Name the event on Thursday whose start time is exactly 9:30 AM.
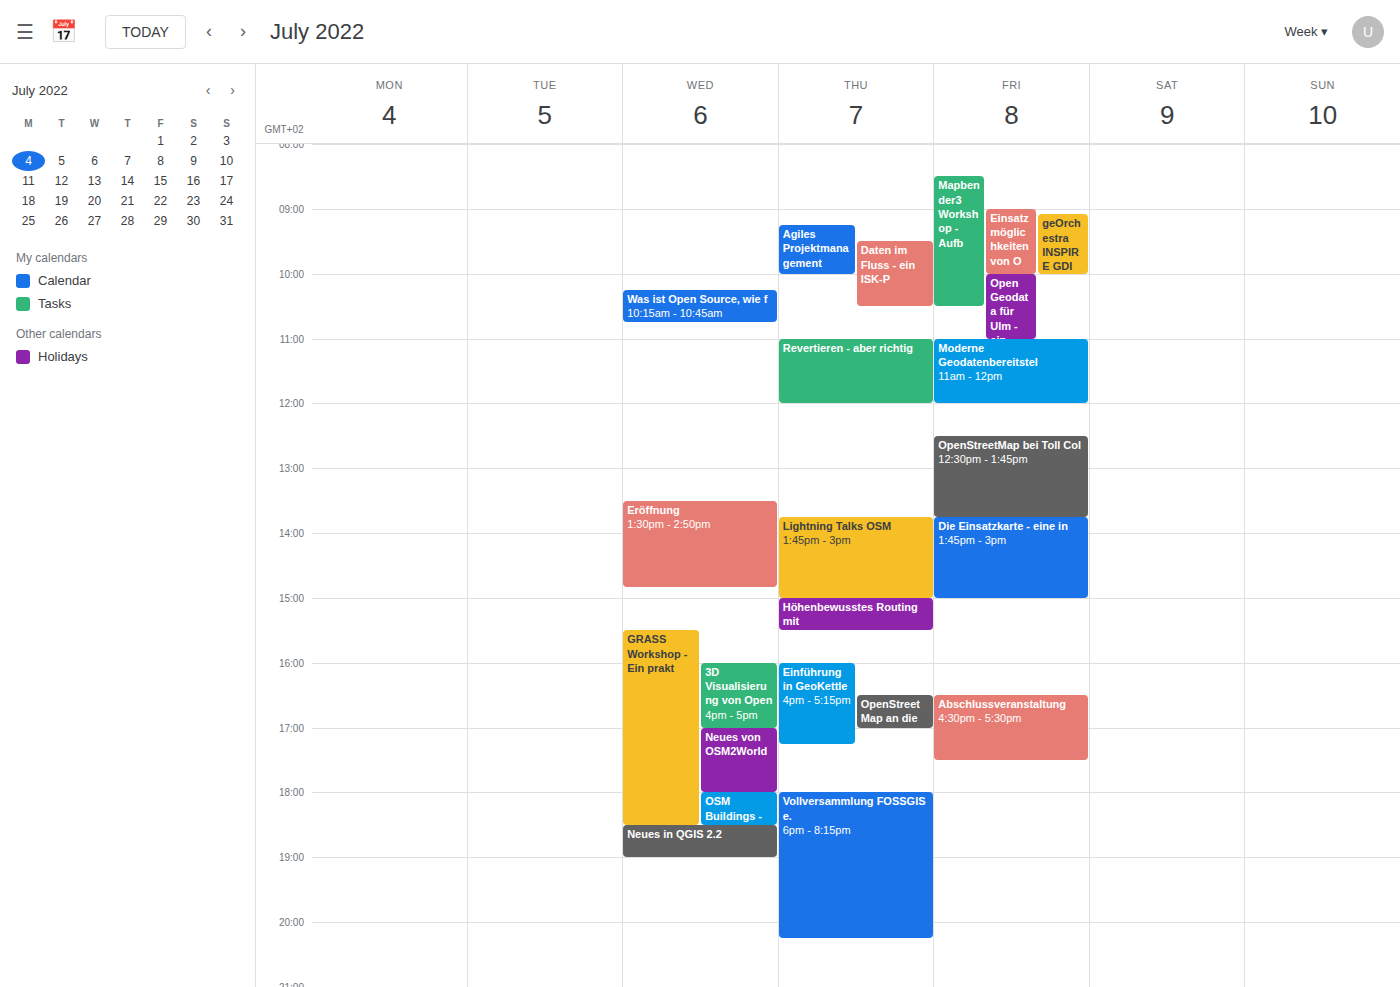
"Daten im Fluss - ein ISK-P"